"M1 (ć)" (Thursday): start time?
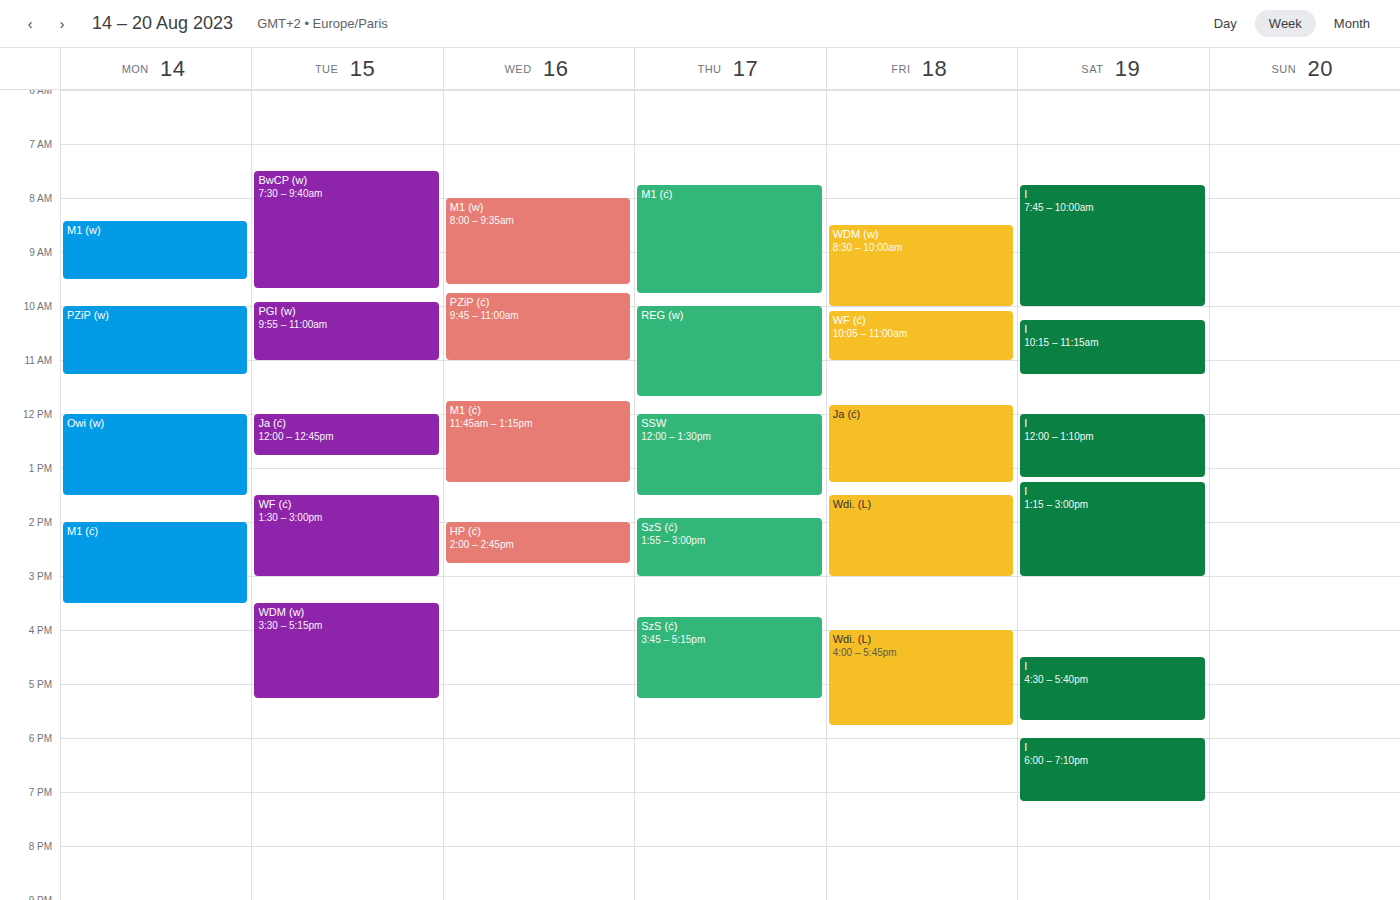
7:45 AM